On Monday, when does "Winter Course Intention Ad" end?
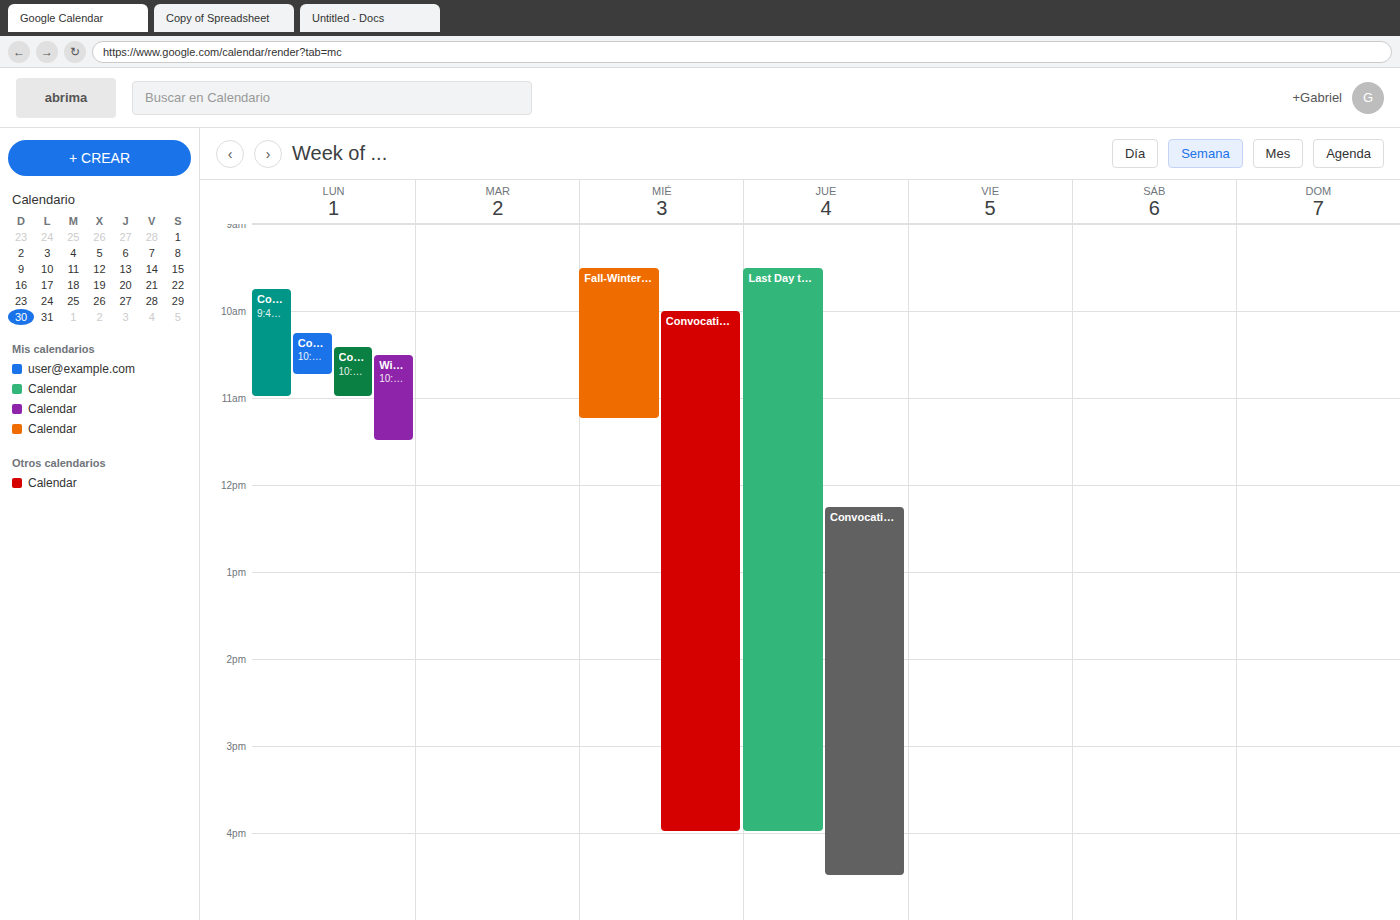
11:30 AM